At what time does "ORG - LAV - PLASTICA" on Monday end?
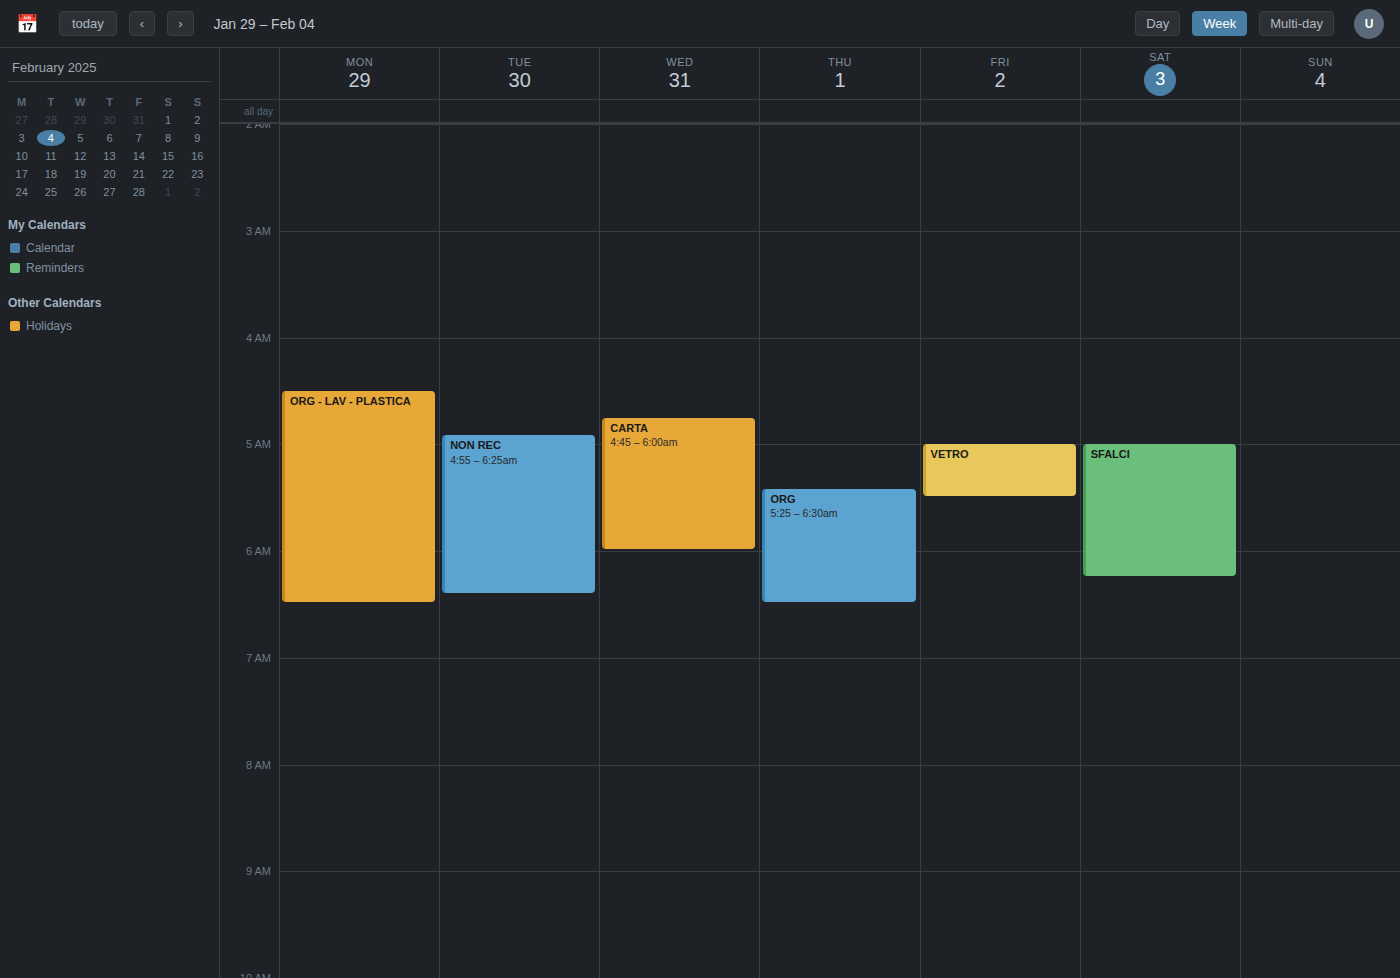
6:30 AM